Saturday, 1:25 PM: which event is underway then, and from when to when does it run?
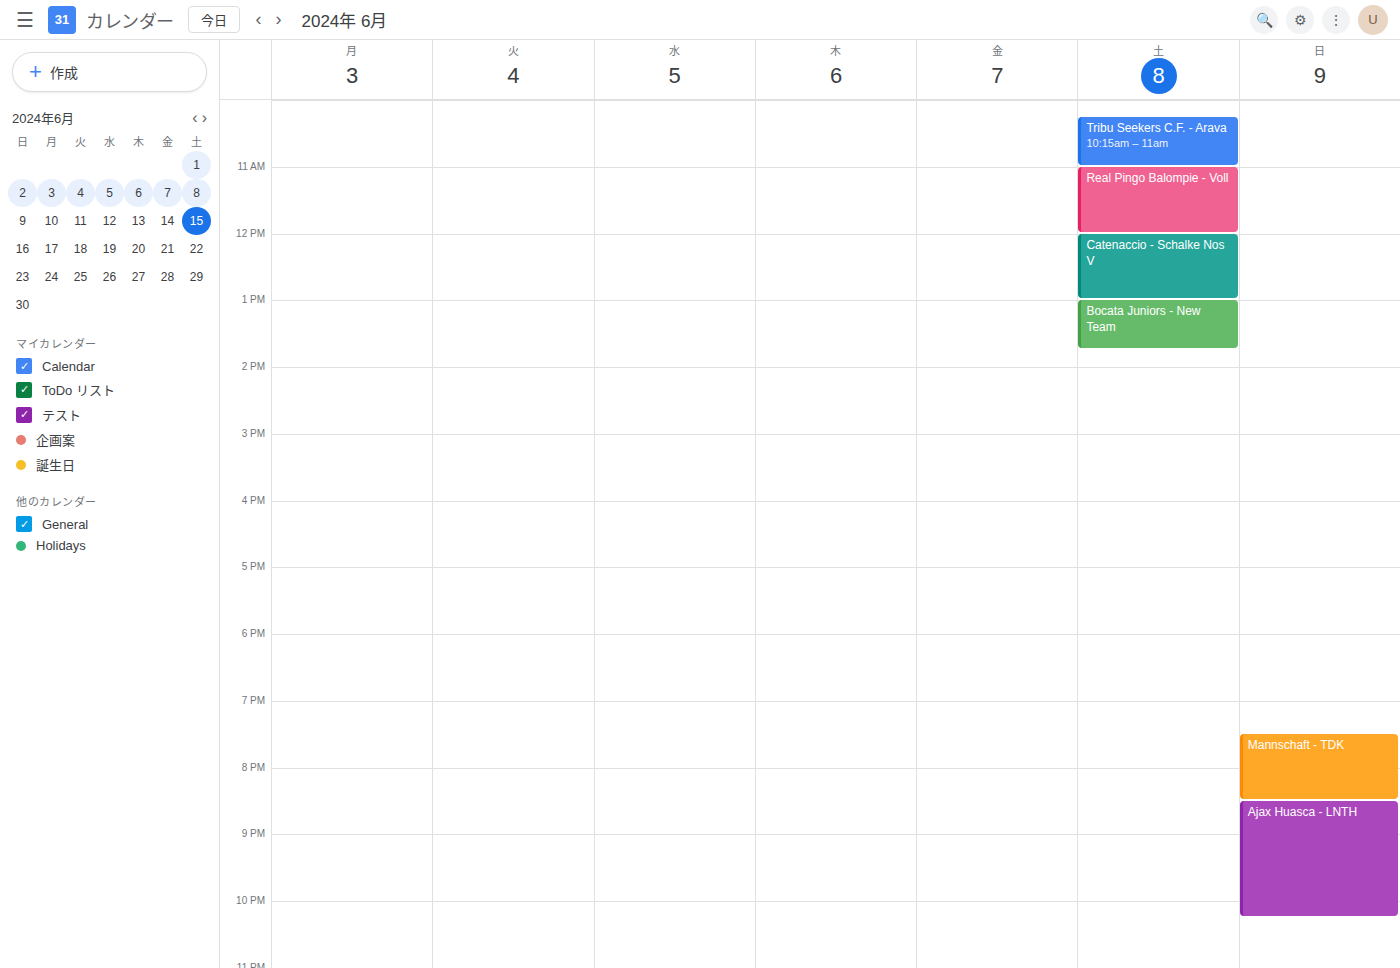
"Bocata Juniors - New Team", 1:00 PM to 1:45 PM